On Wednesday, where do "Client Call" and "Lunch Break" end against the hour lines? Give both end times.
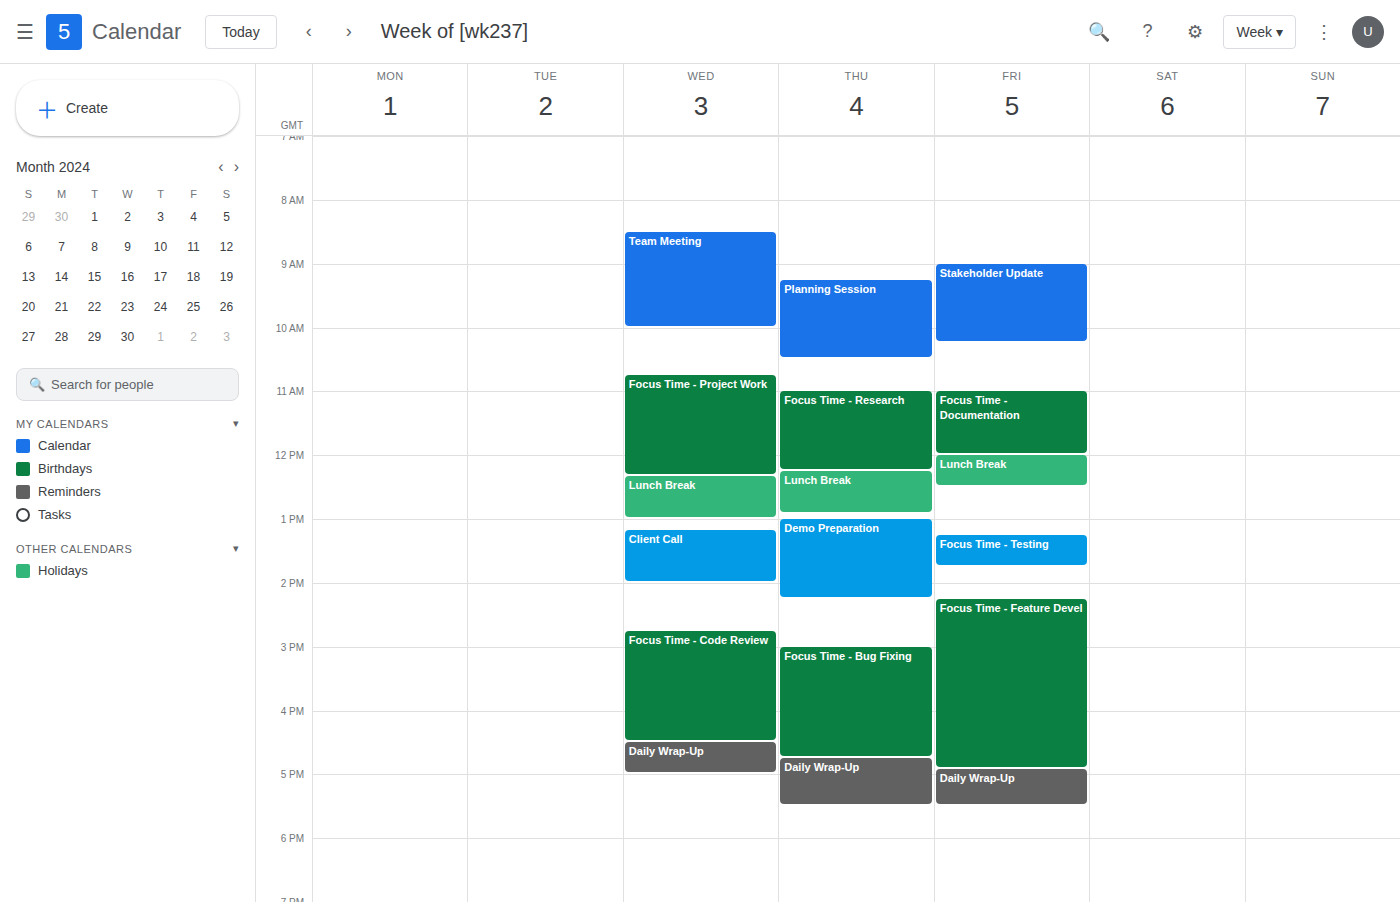
"Client Call": 2:00 PM, exactly on the 2 PM line. "Lunch Break": 1:00 PM, exactly on the 1 PM line.